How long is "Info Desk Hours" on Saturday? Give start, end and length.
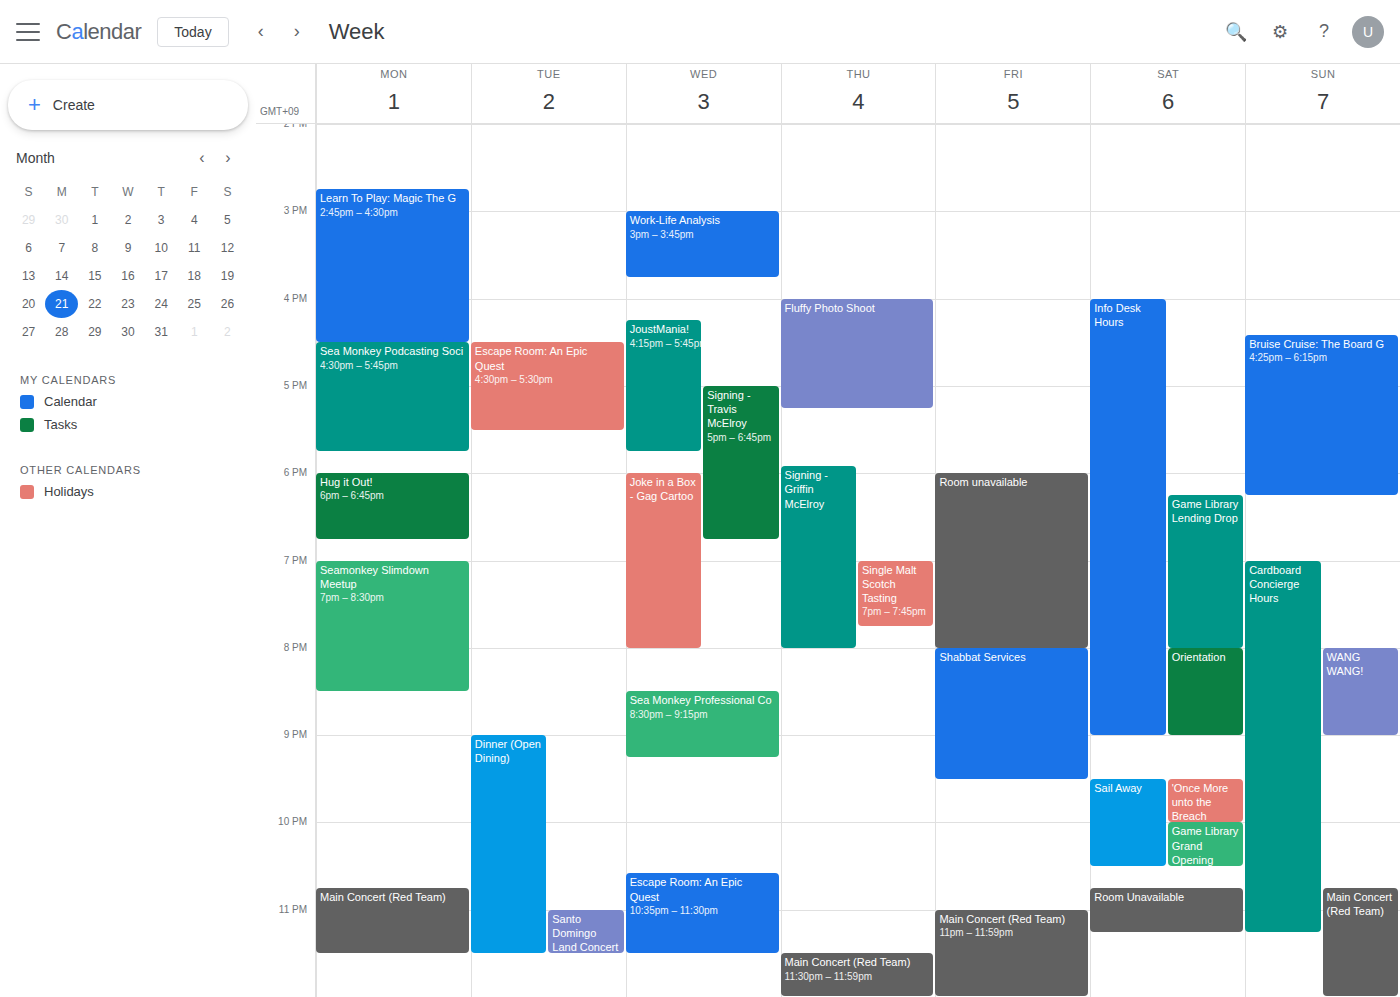
4:00 PM to 9:00 PM, 5 hours